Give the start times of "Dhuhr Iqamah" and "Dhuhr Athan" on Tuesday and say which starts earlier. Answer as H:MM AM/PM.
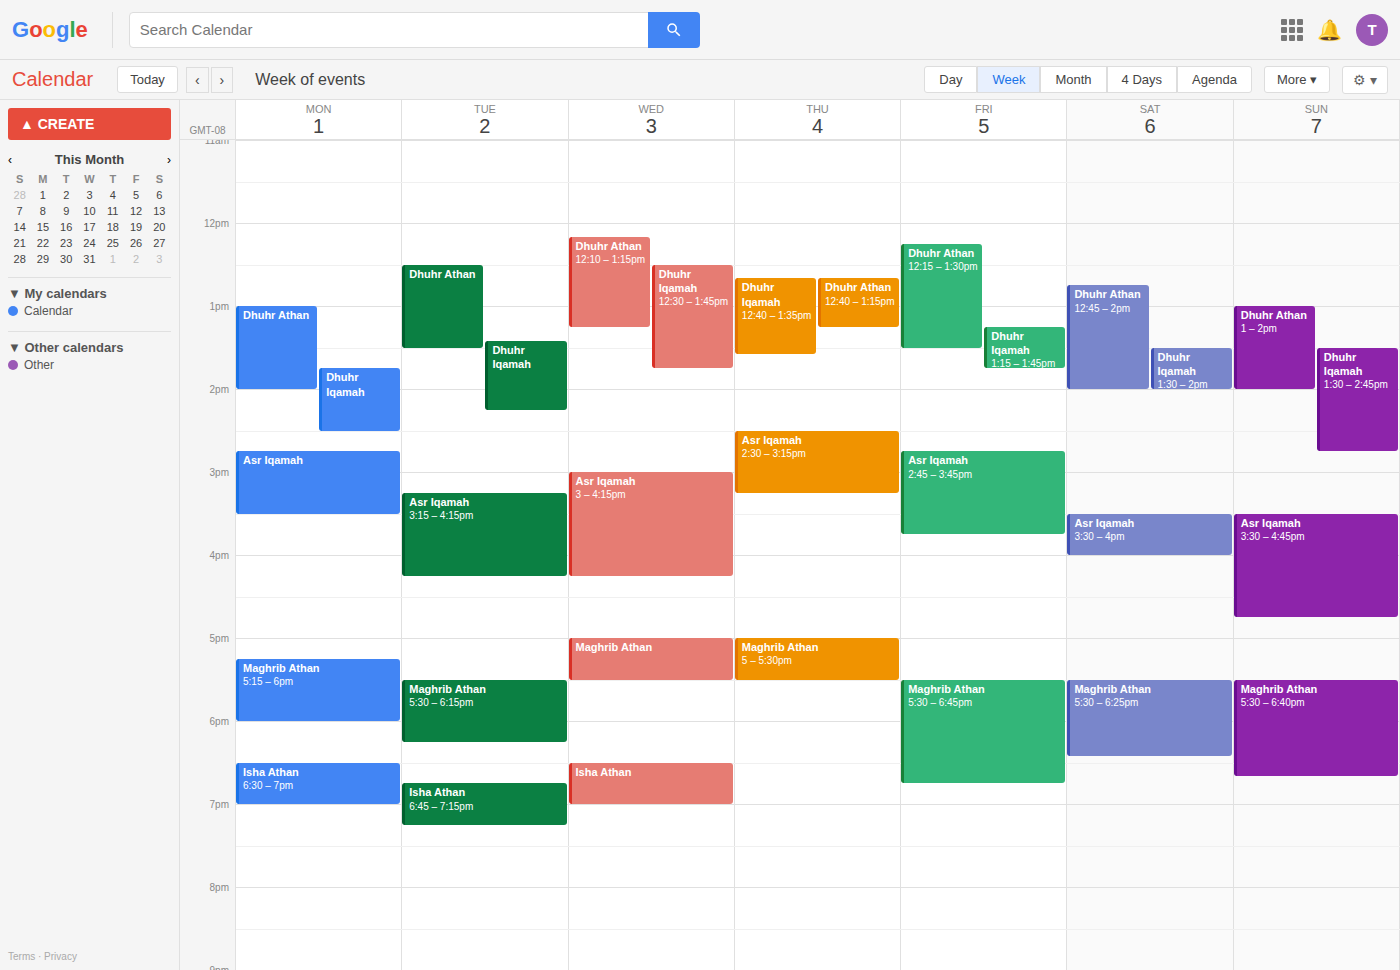
"Dhuhr Athan" 12:30 PM; "Dhuhr Iqamah" 1:25 PM.